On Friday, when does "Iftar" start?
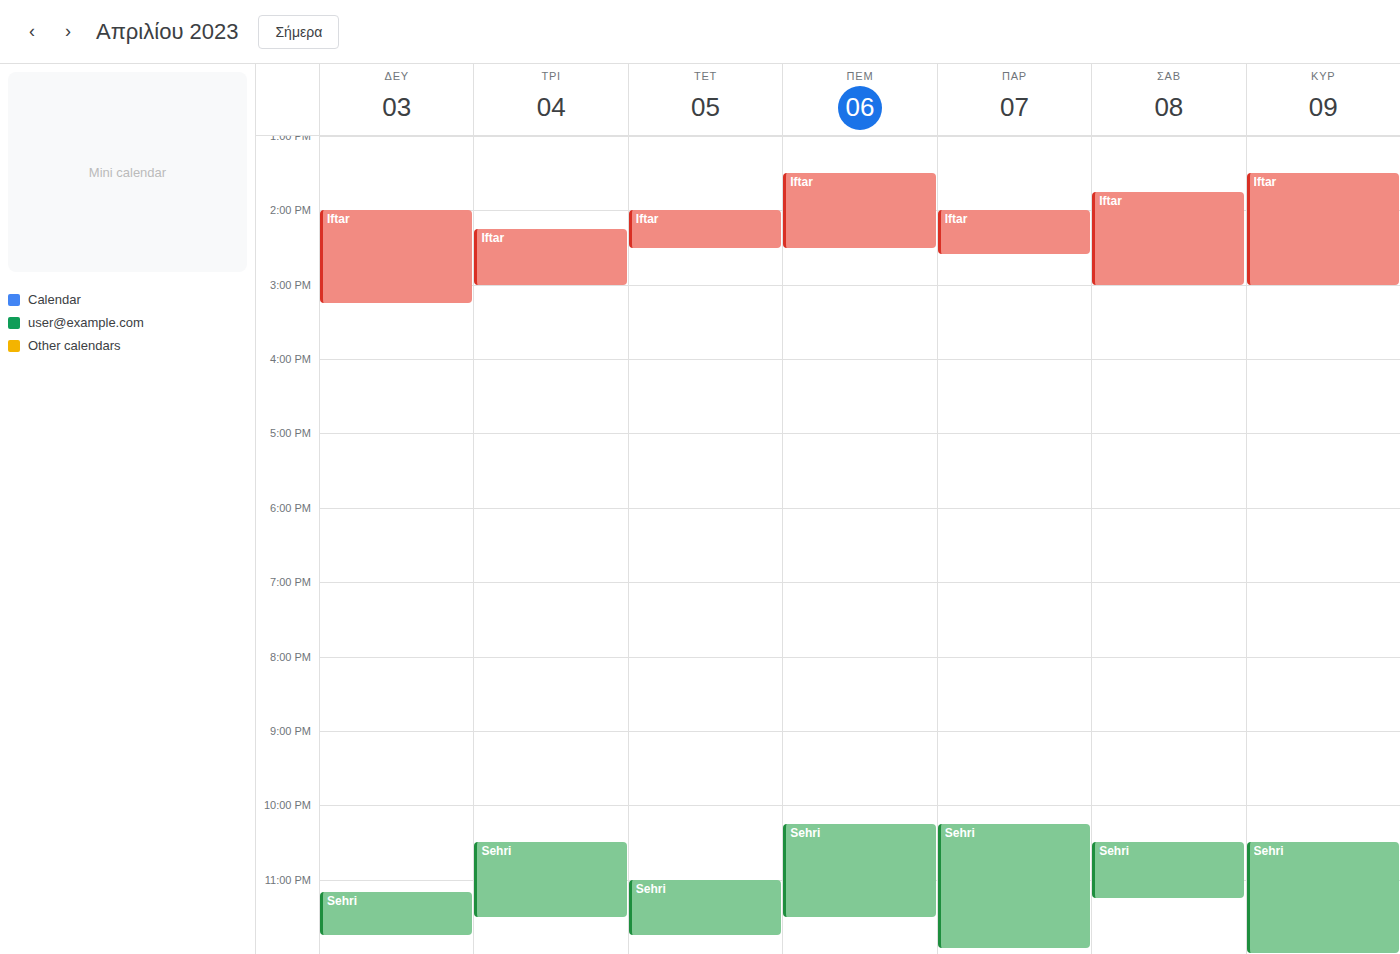
2:00 PM